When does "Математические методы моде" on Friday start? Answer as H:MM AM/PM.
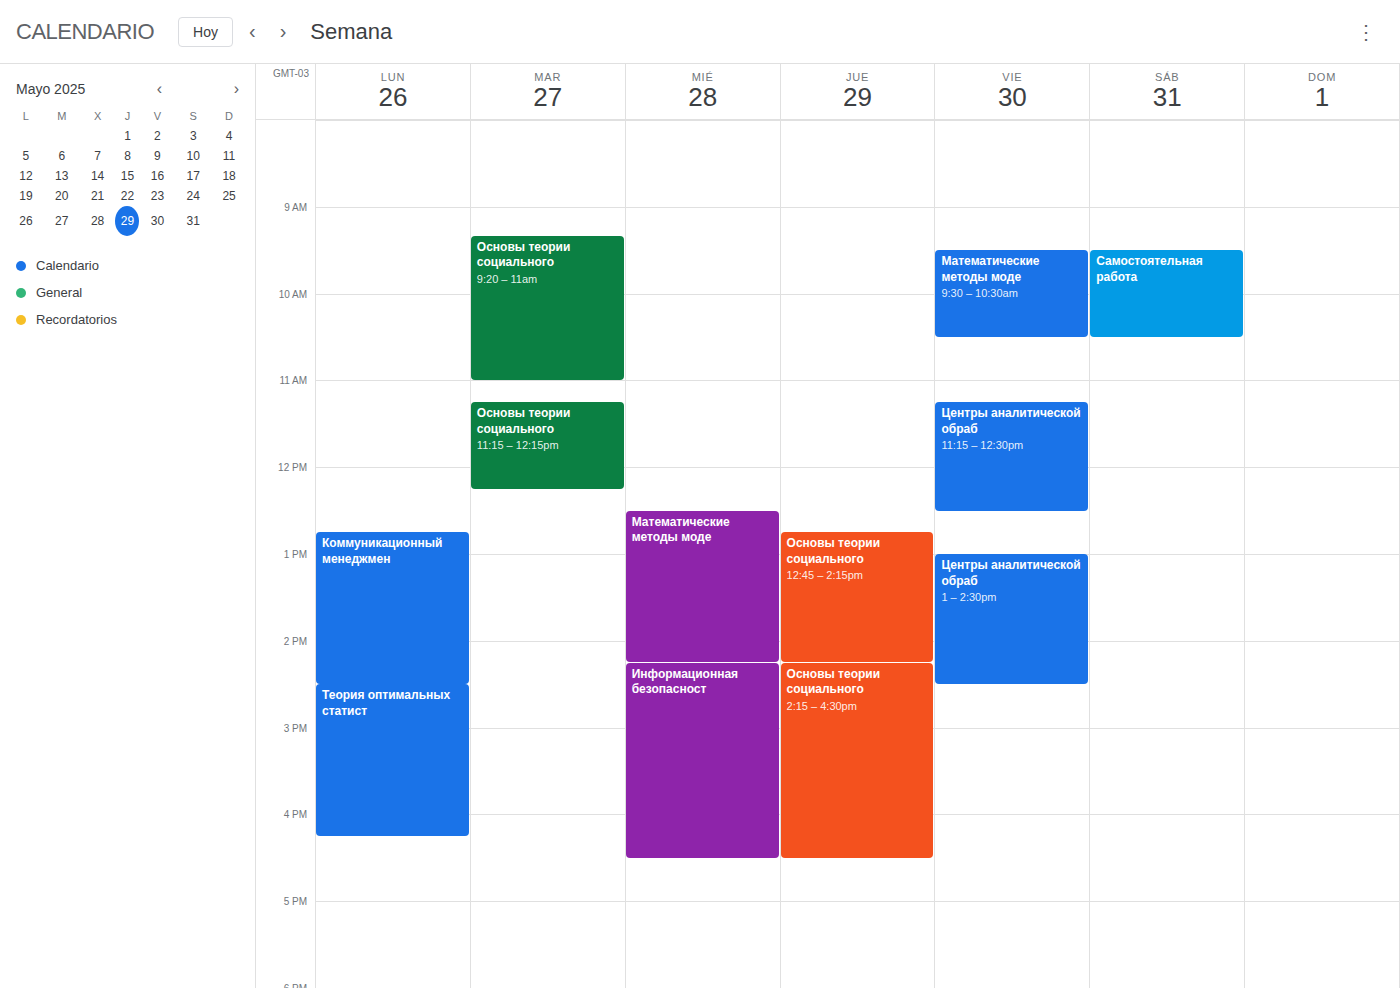
9:30 AM